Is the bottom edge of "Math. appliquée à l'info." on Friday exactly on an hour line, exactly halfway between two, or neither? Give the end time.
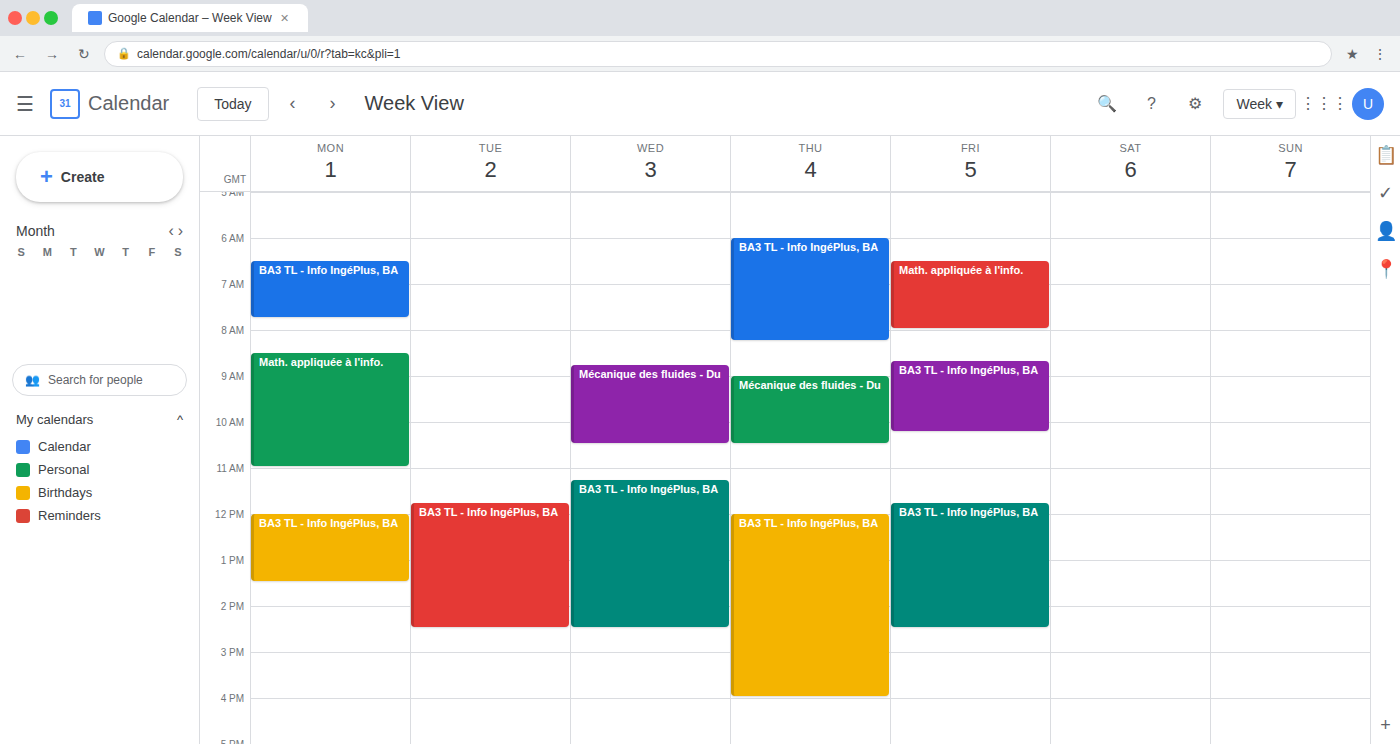
8:00 AM -- exactly on the 8 AM line.